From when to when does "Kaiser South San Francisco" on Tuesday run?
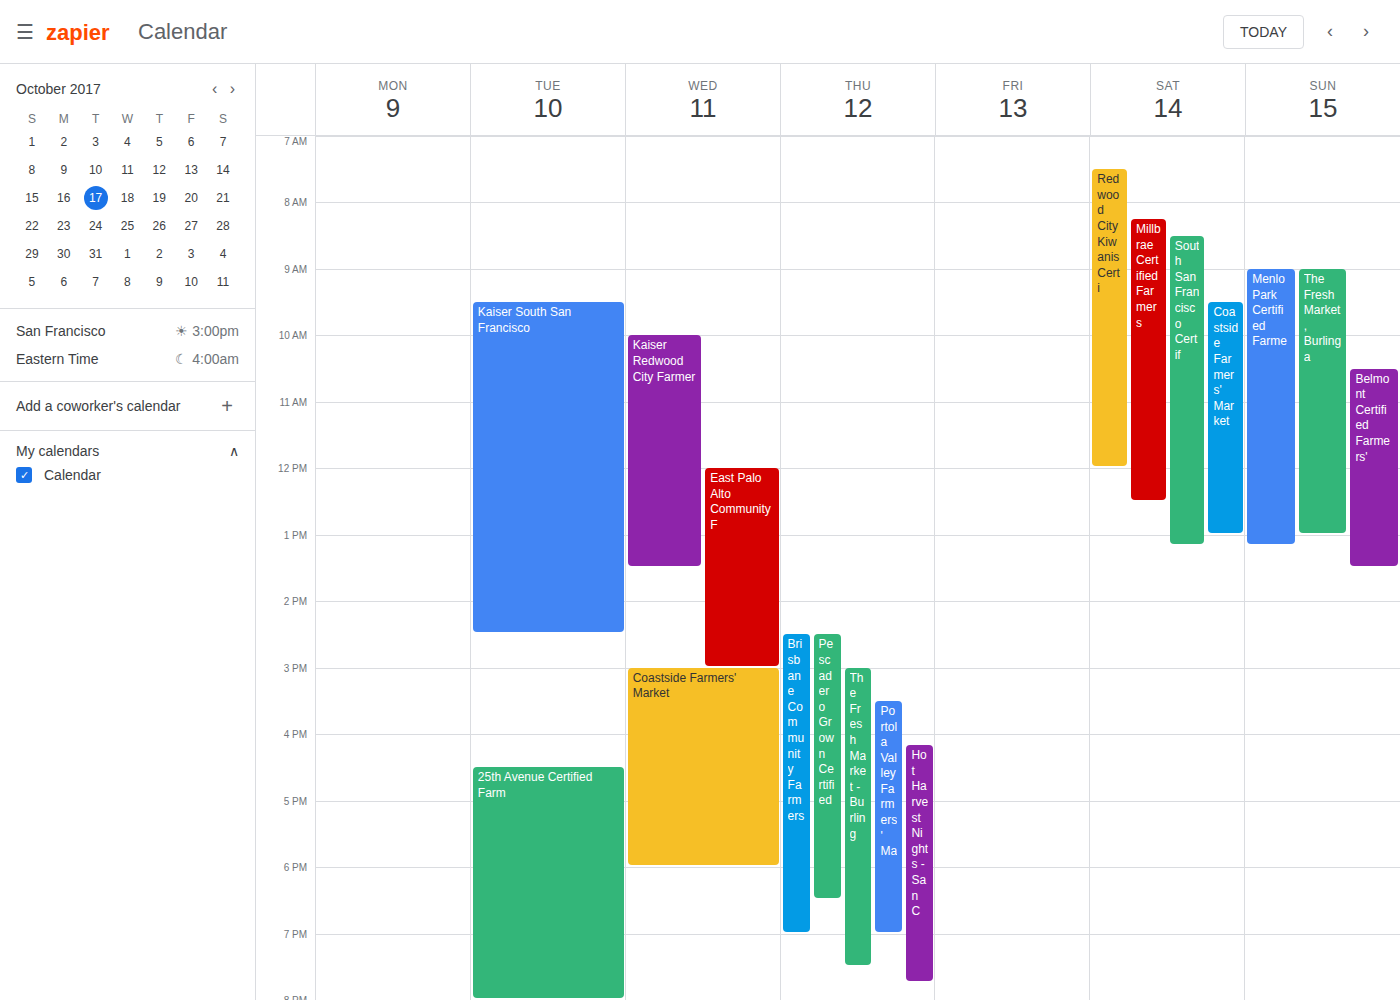
9:30 AM to 2:30 PM